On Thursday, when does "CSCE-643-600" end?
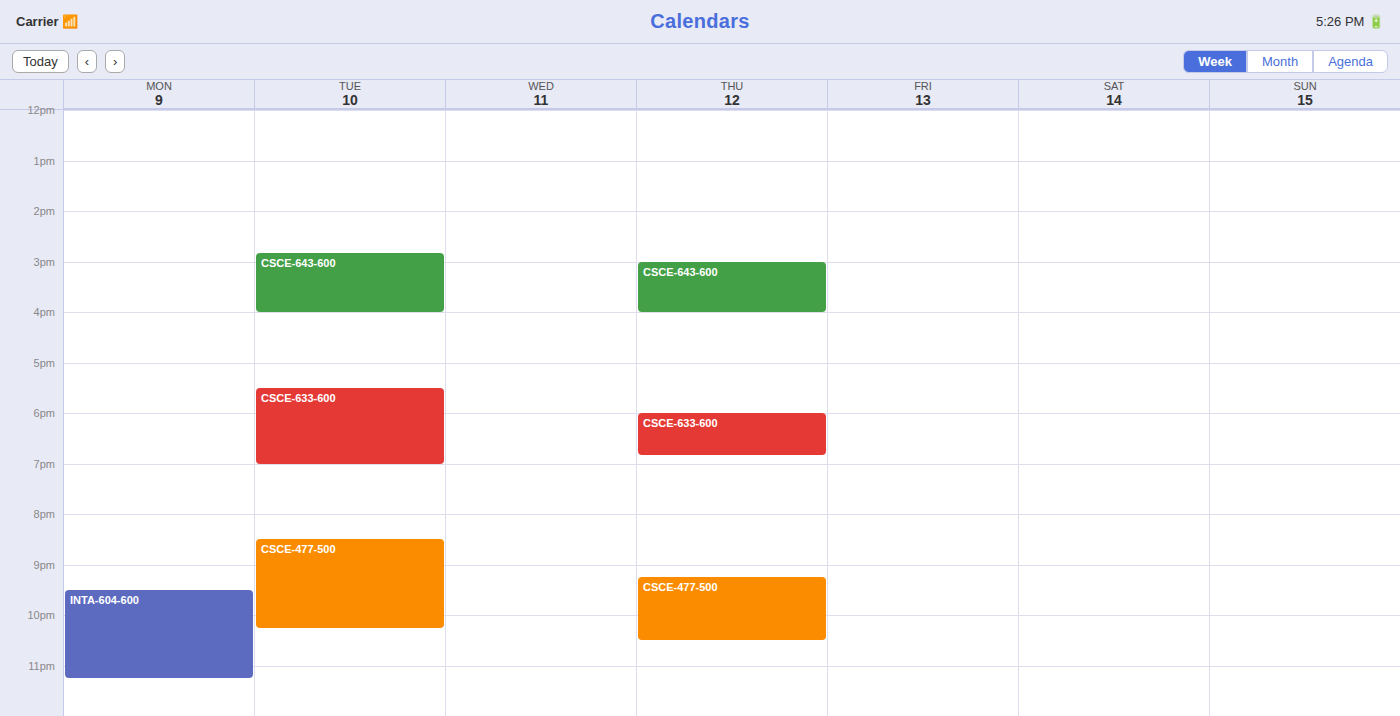
4:00 PM